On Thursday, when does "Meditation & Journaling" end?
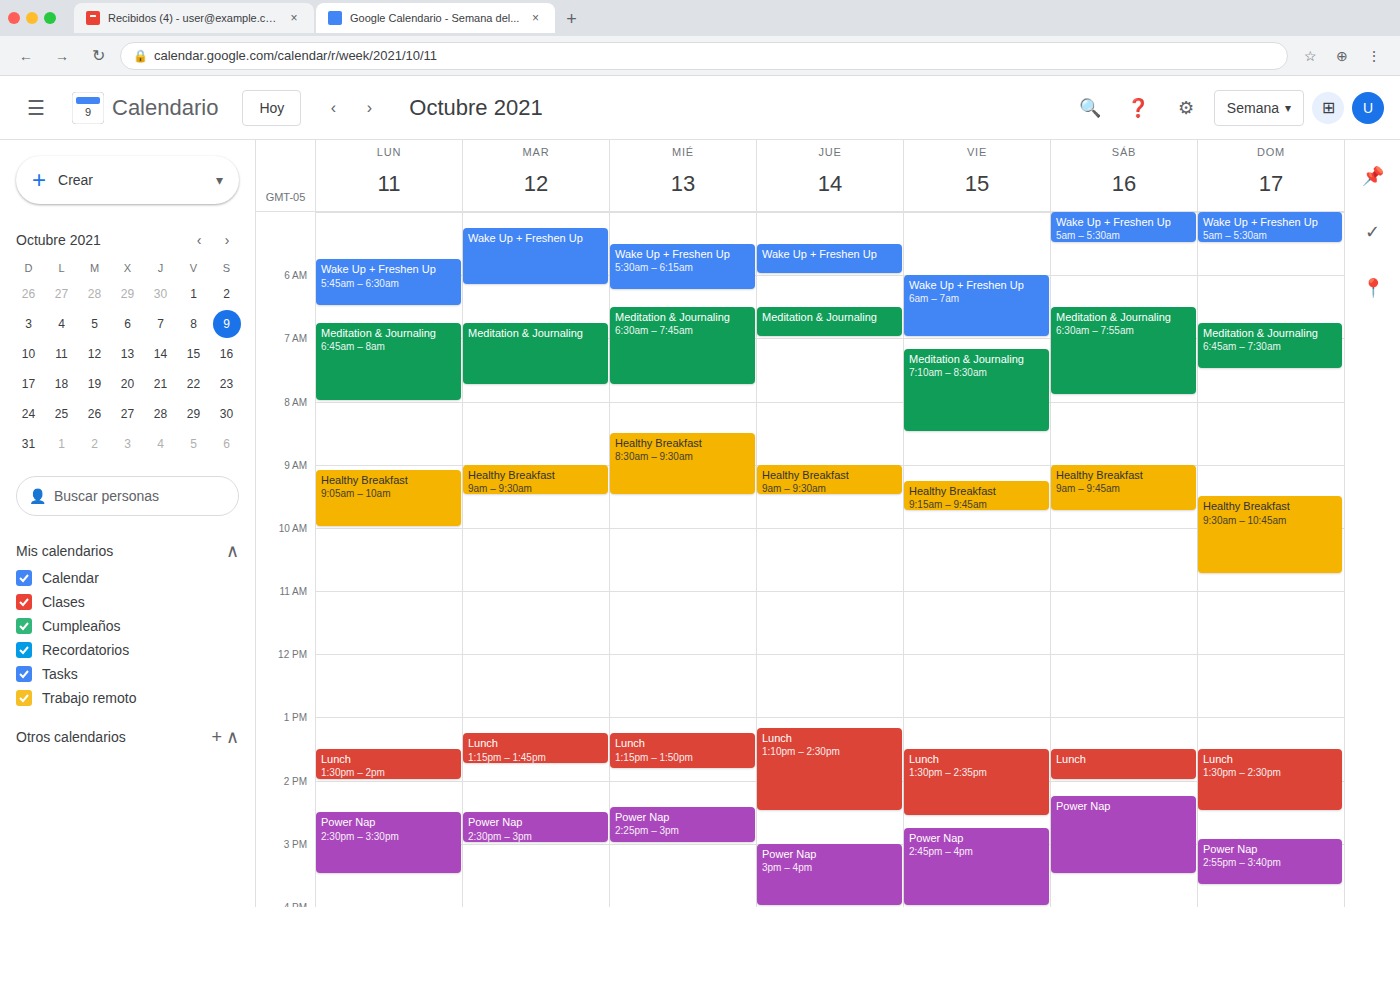
7:00 AM